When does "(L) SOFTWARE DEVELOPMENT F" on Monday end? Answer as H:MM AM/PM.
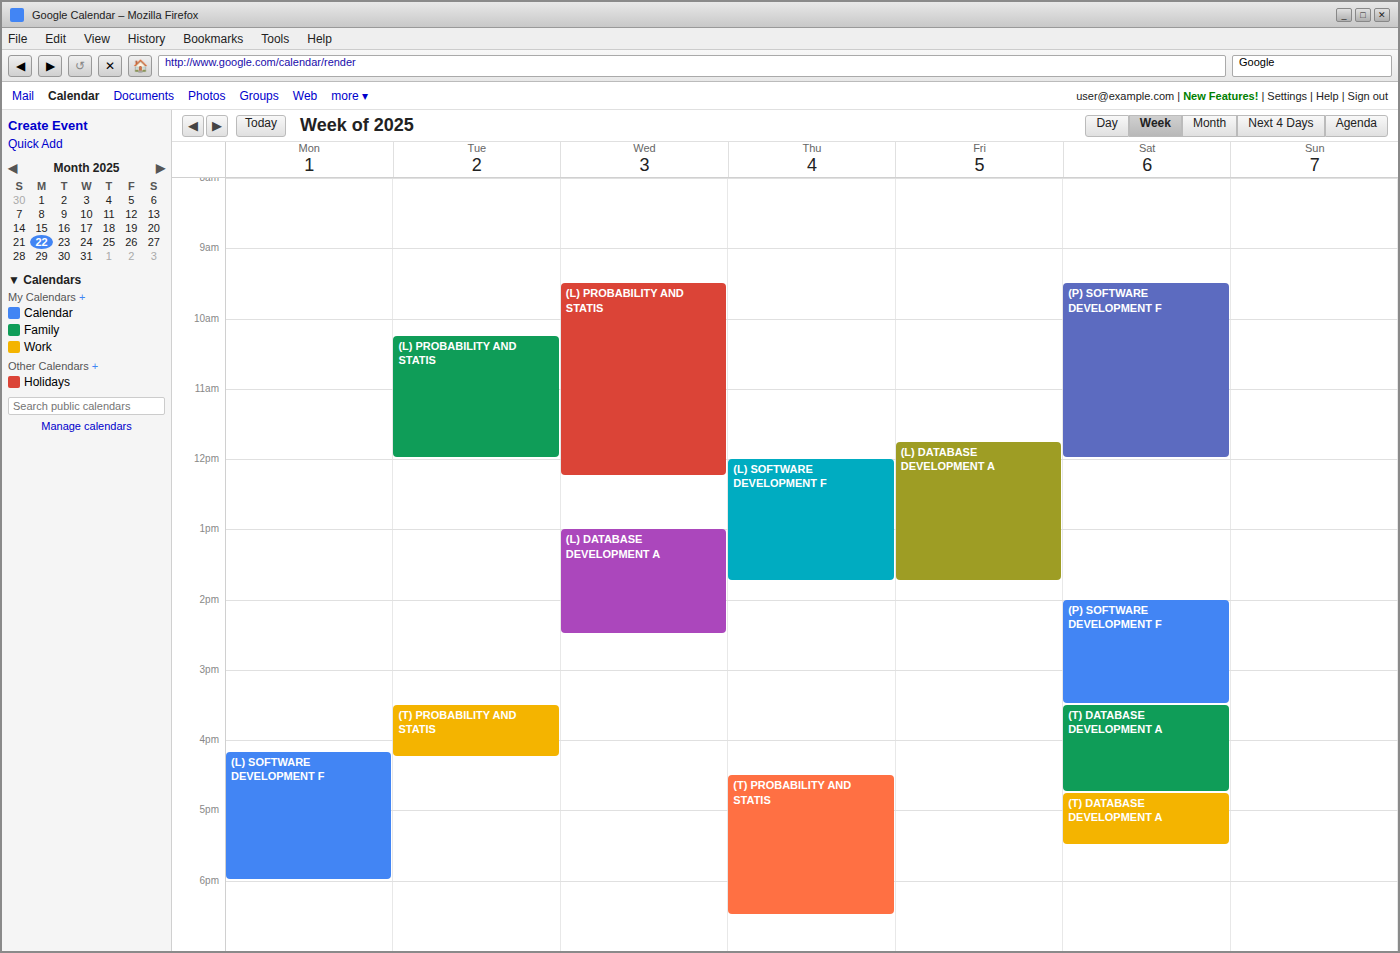
6:00 PM